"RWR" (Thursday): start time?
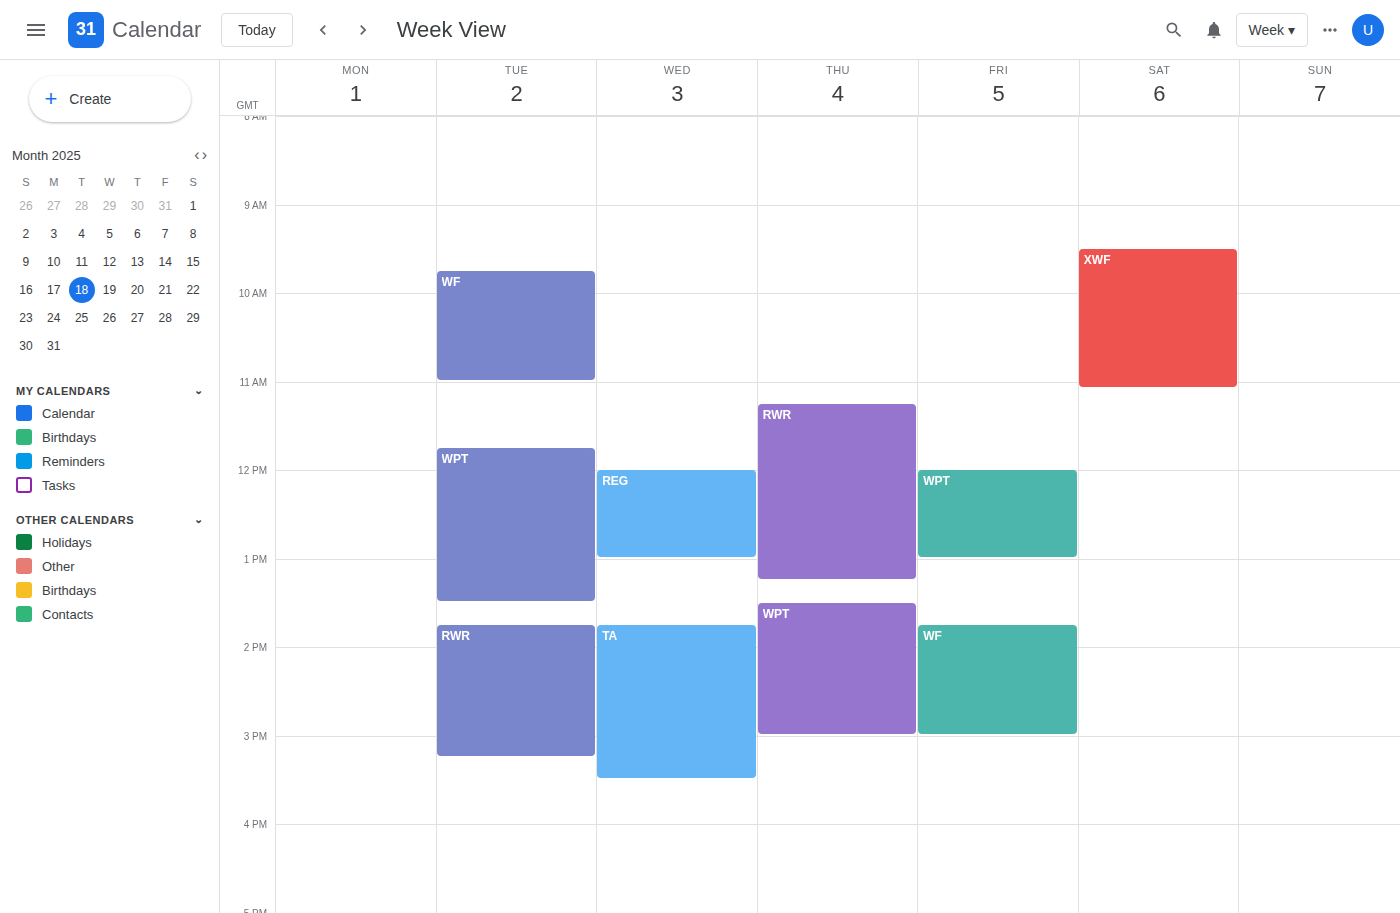
11:15 AM